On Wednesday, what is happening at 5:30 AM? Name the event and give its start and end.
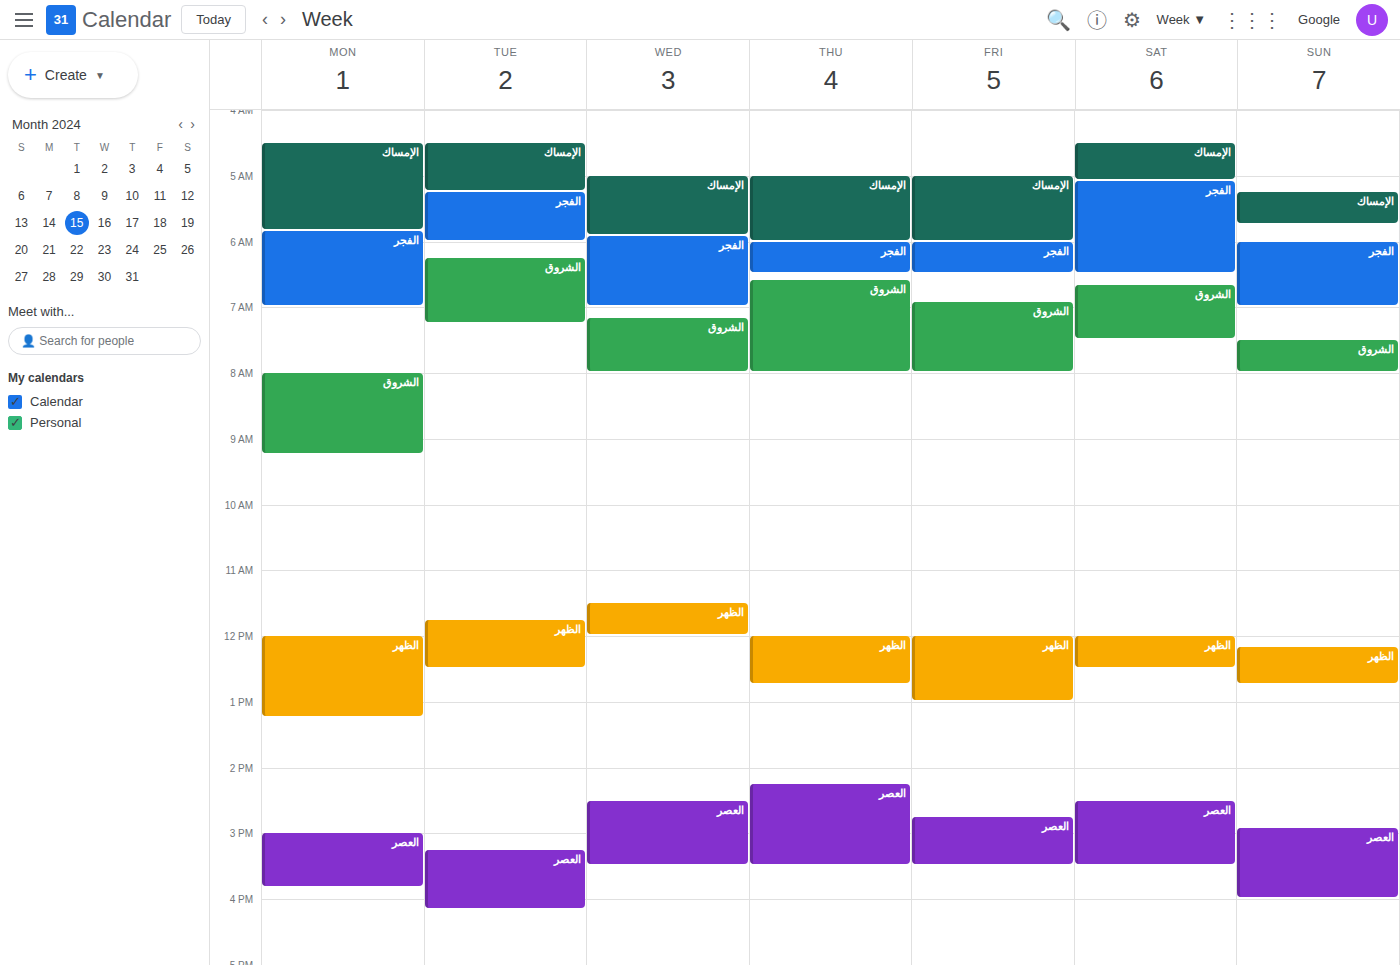
"الإمساك", 5:00 AM to 5:55 AM